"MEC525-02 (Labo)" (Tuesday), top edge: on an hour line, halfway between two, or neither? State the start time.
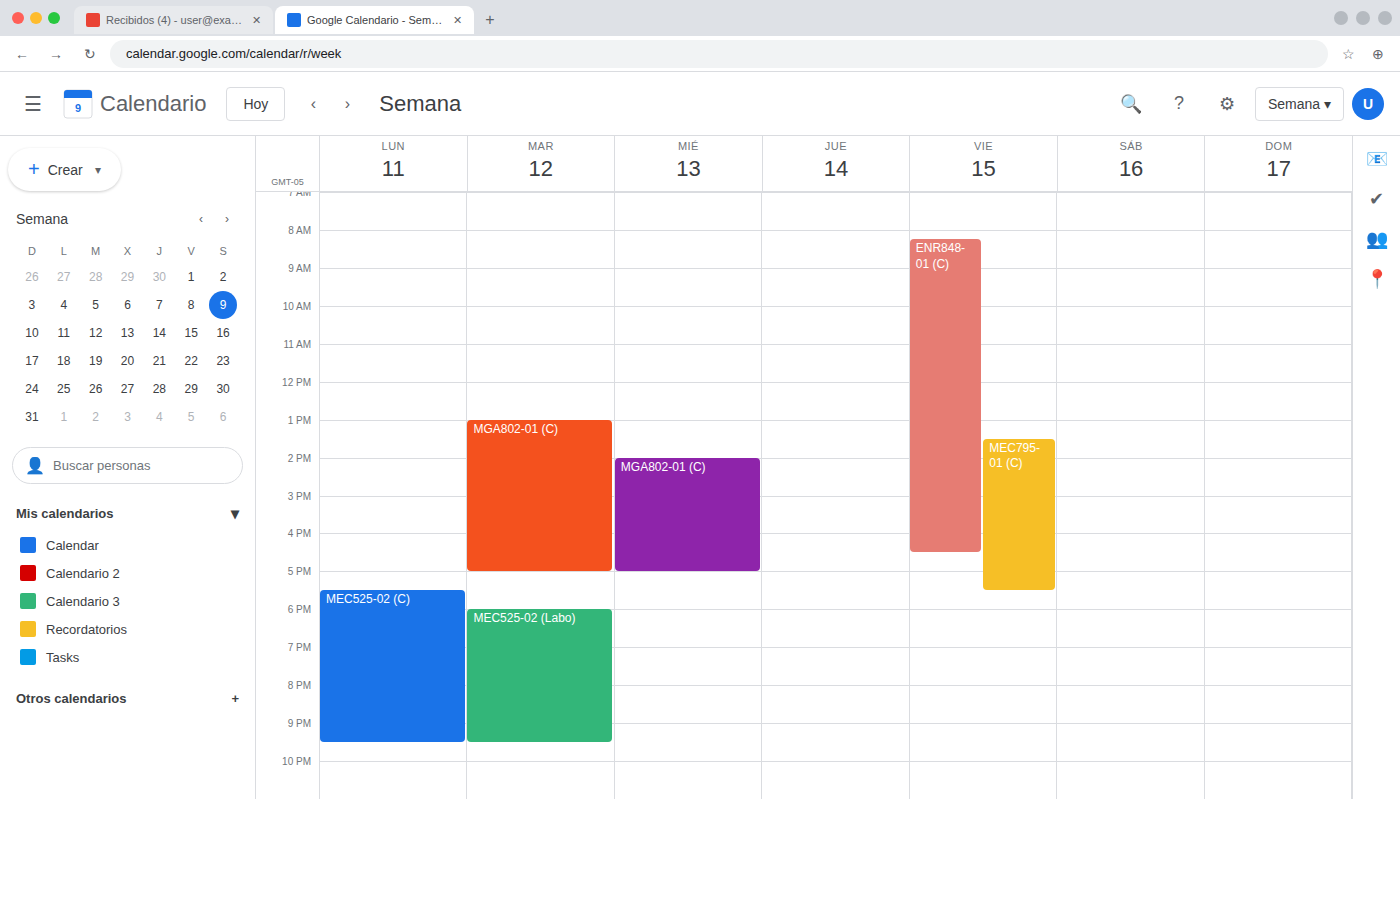
6:00 PM -- exactly on the 6 PM line.